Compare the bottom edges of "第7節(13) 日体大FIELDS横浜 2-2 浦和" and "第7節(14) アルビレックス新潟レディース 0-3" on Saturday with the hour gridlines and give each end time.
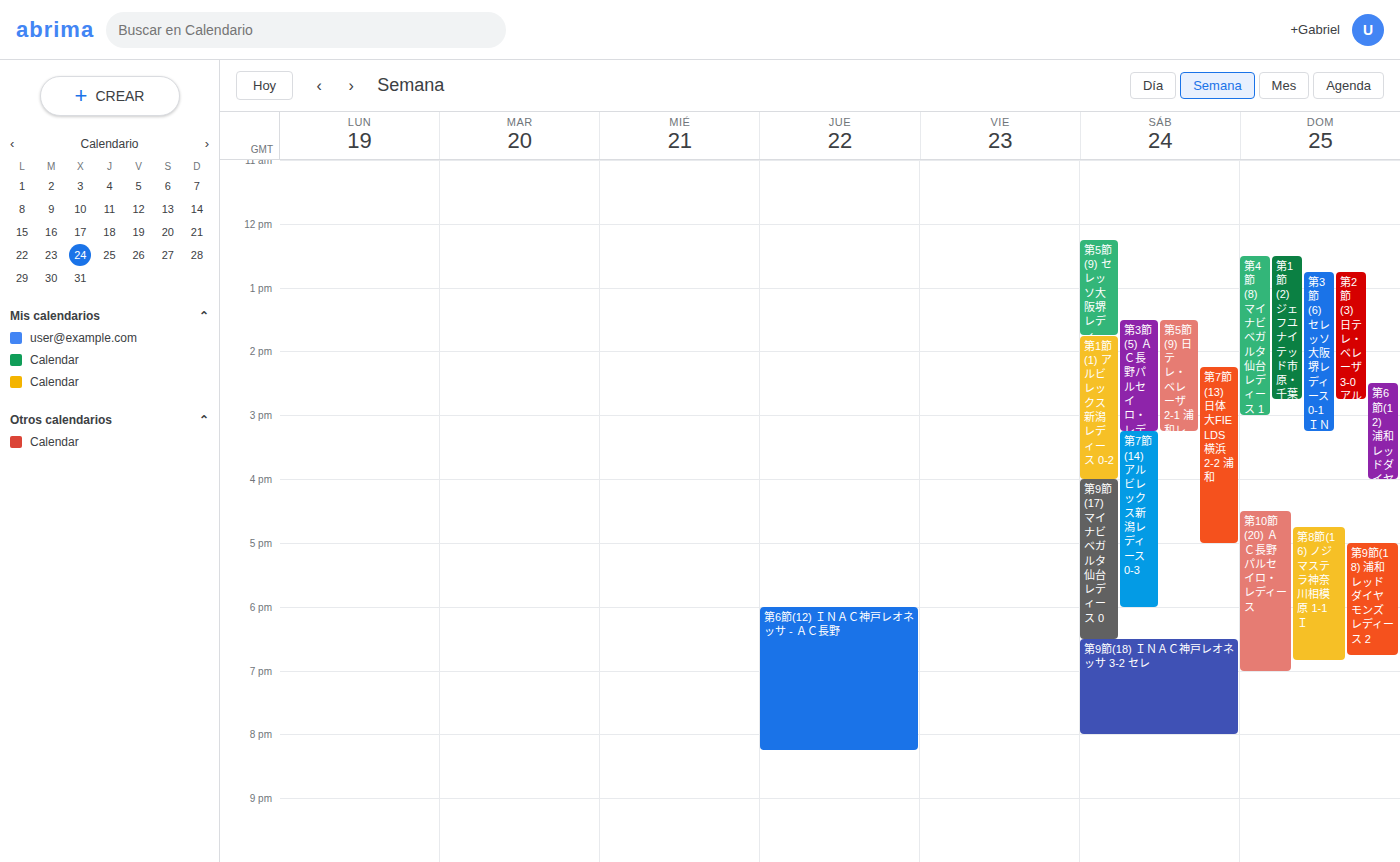
"第7節(13) 日体大FIELDS横浜 2-2 浦和": 5:00 PM, exactly on the 5 PM line. "第7節(14) アルビレックス新潟レディース 0-3": 6:00 PM, exactly on the 6 PM line.